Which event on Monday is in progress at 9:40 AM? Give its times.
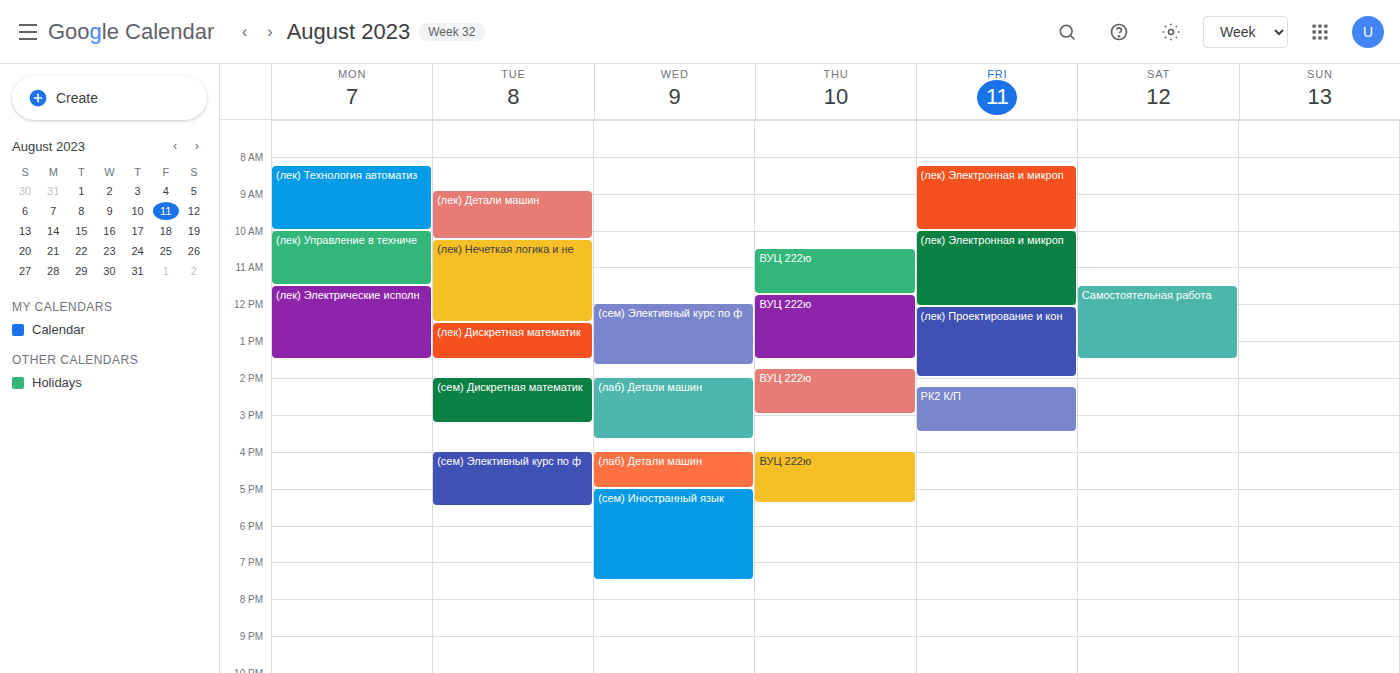
"(лек) Технология автоматиз", 8:15 AM to 10:00 AM